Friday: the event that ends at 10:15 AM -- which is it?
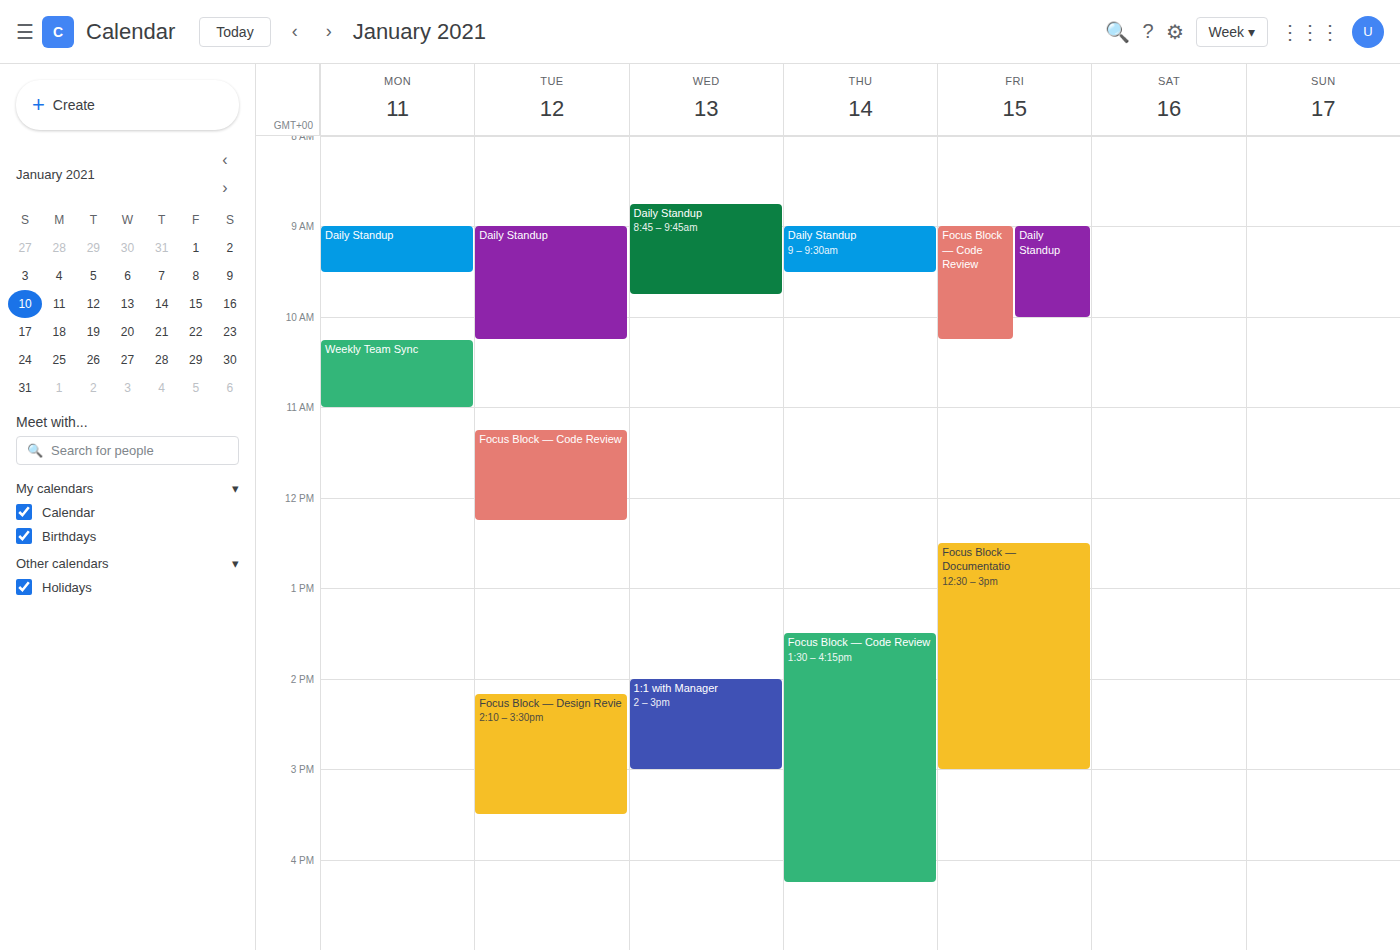
"Focus Block — Code Review"